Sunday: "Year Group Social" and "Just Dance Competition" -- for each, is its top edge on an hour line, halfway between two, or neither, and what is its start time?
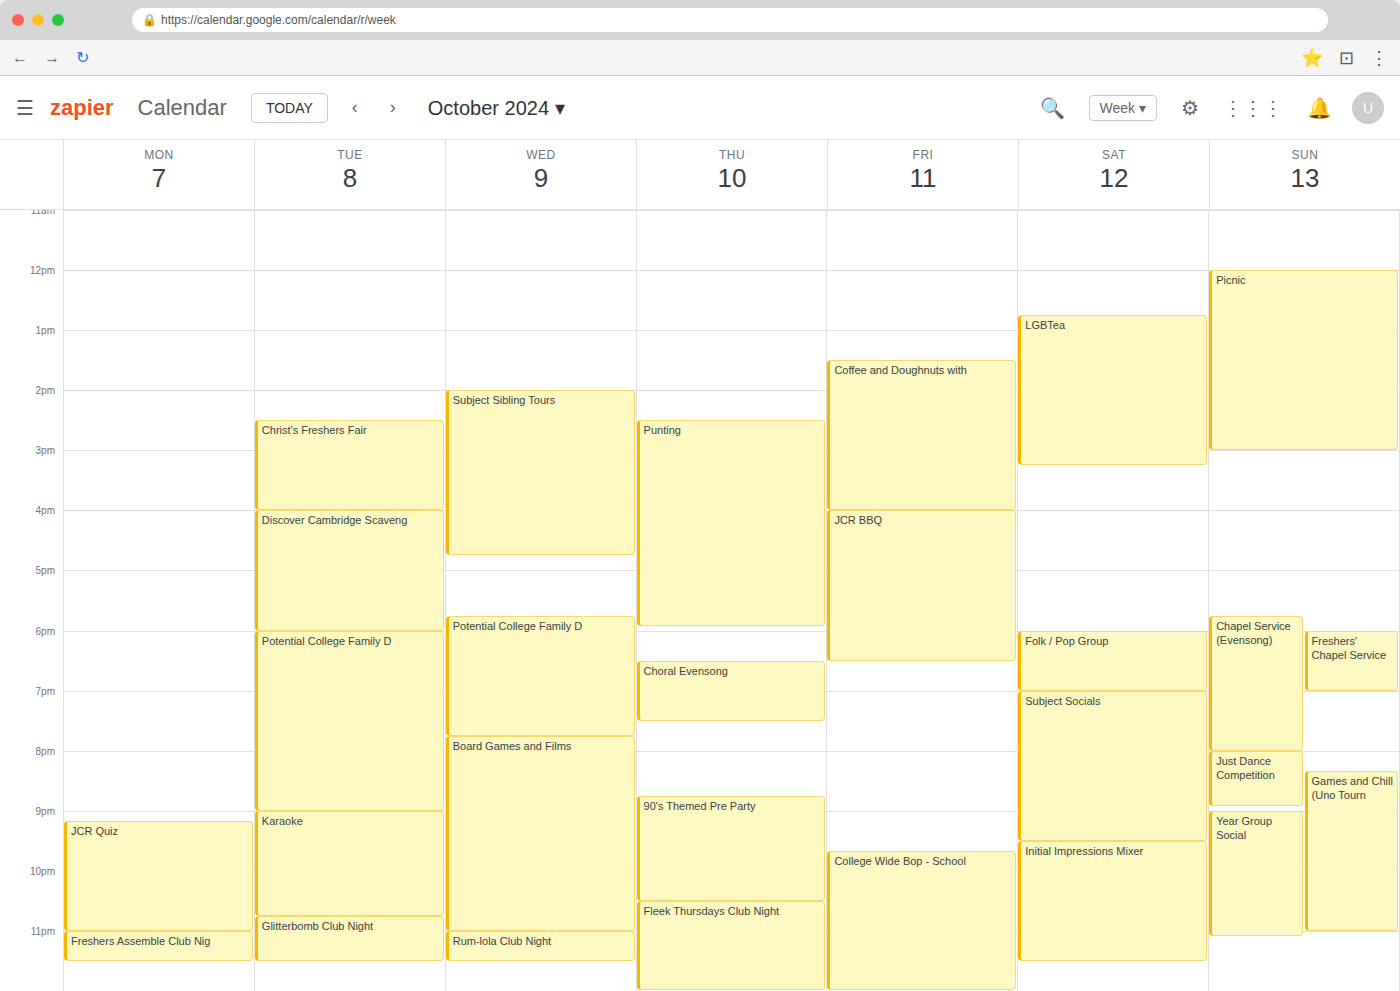
"Year Group Social": 9:00 PM, exactly on the 9 PM line. "Just Dance Competition": 8:00 PM, exactly on the 8 PM line.